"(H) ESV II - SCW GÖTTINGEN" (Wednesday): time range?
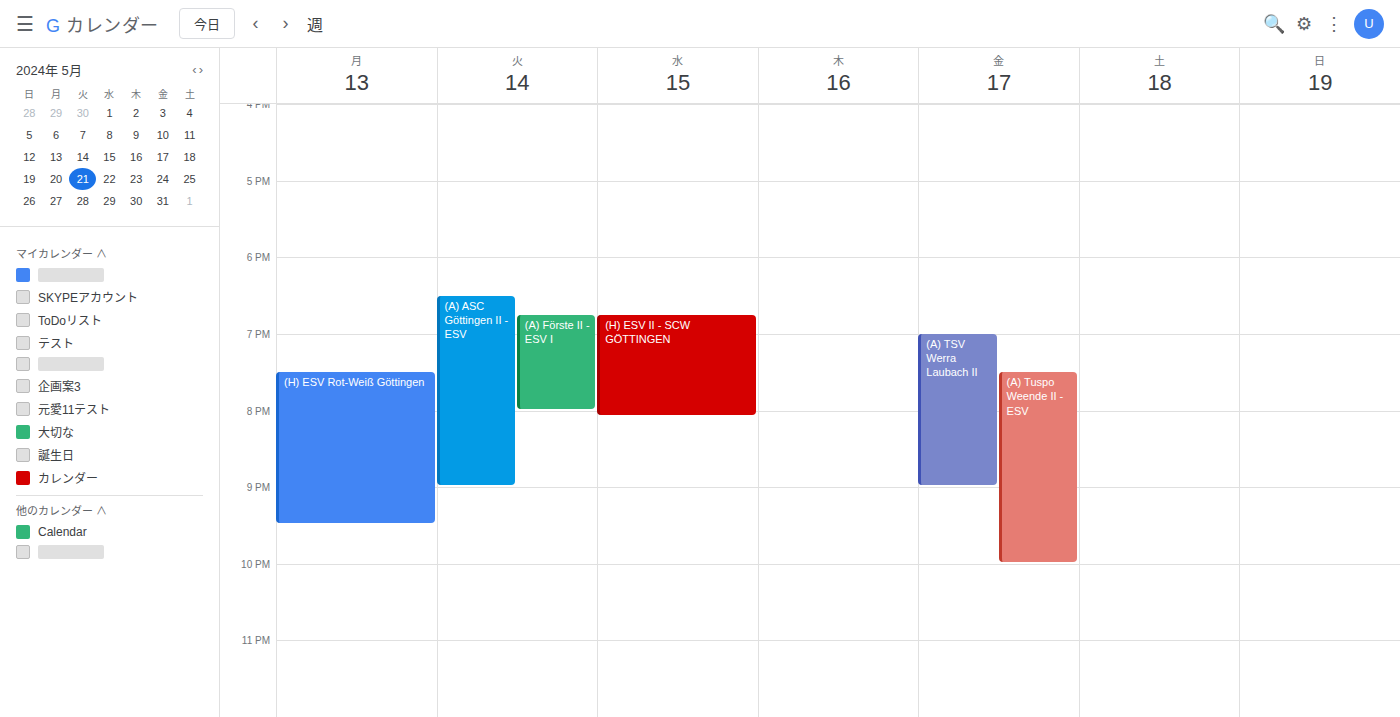
6:45 PM to 8:05 PM